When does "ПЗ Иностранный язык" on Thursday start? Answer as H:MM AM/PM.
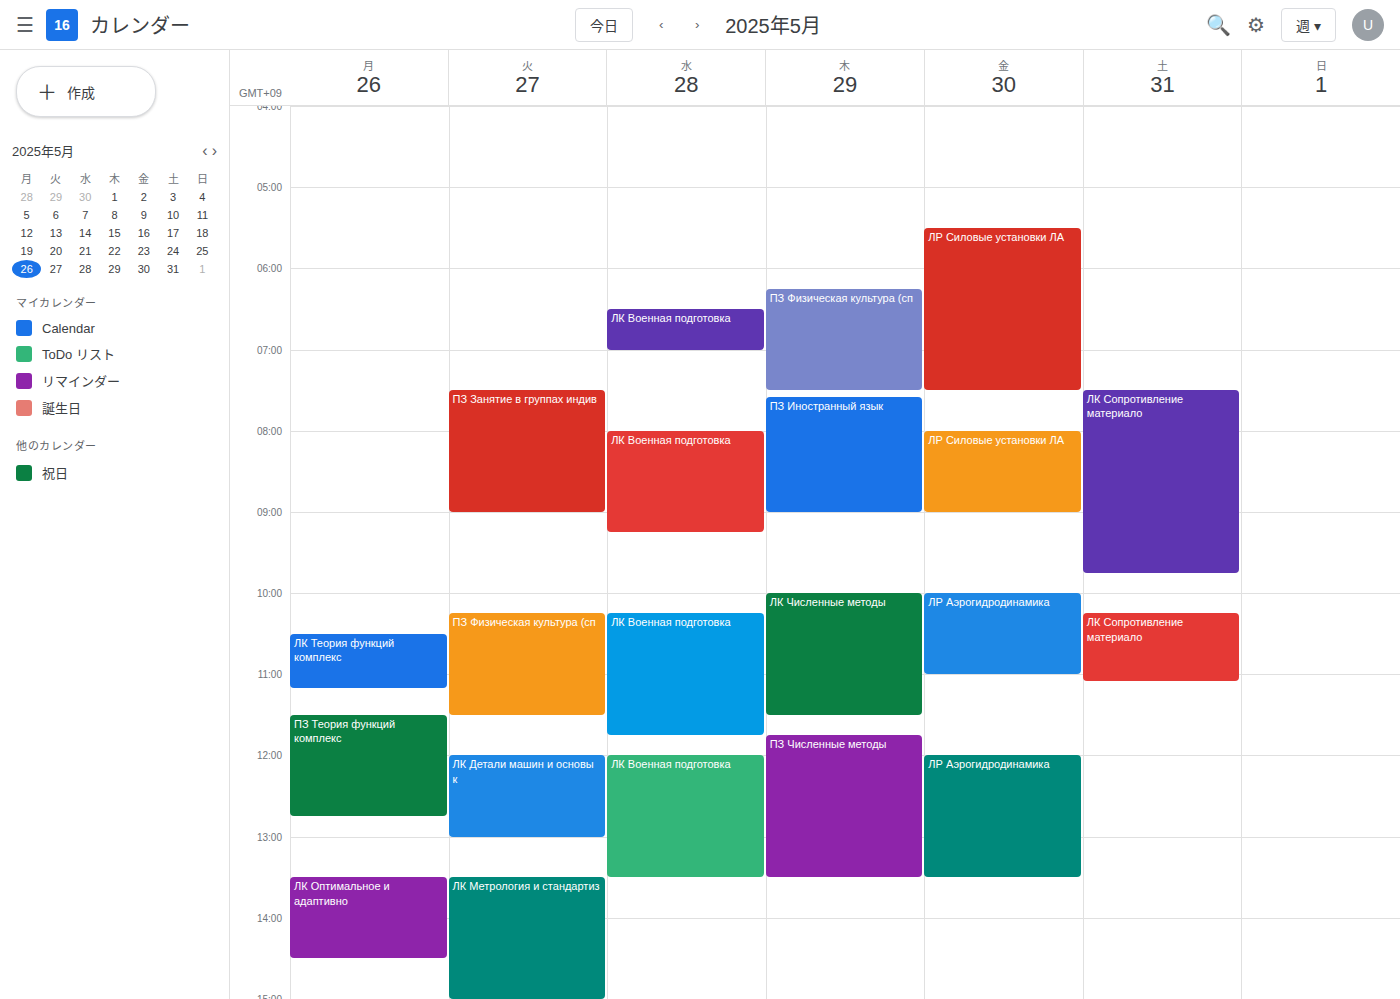
7:35 AM